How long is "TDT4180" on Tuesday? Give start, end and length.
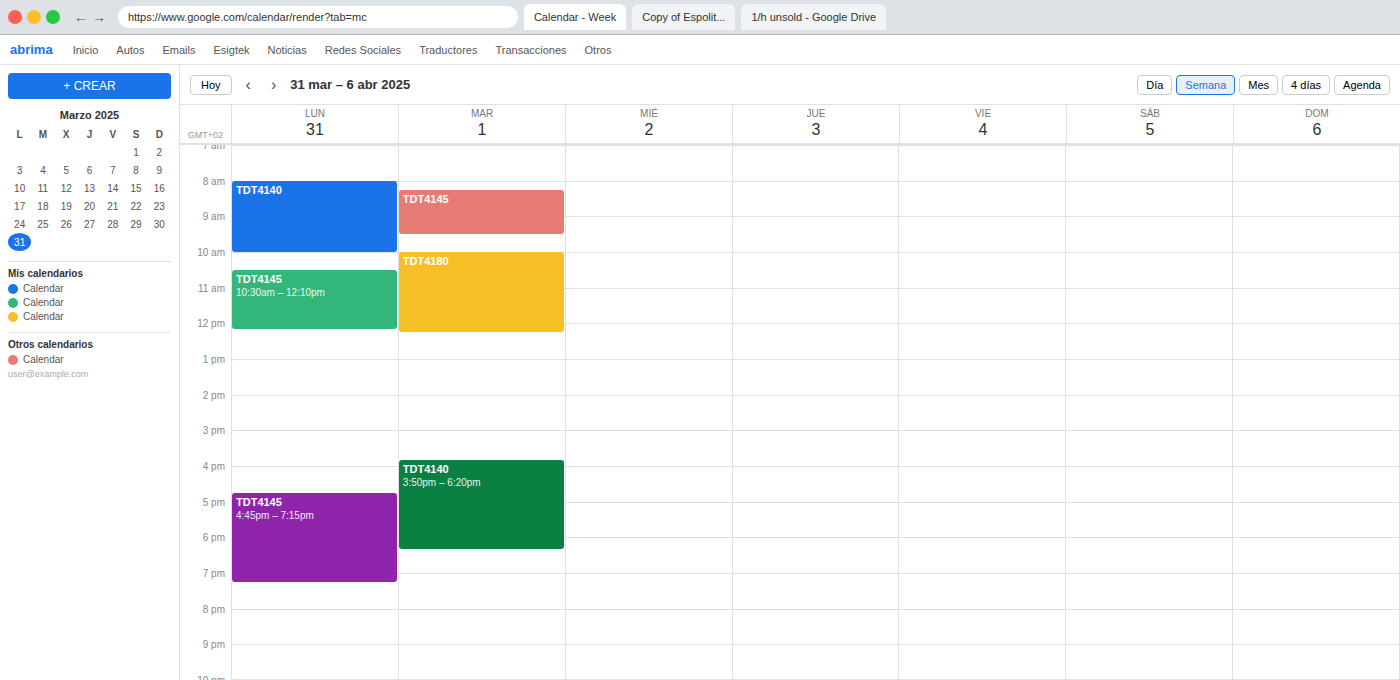
10:00 AM to 12:15 PM, 2 hours 15 minutes